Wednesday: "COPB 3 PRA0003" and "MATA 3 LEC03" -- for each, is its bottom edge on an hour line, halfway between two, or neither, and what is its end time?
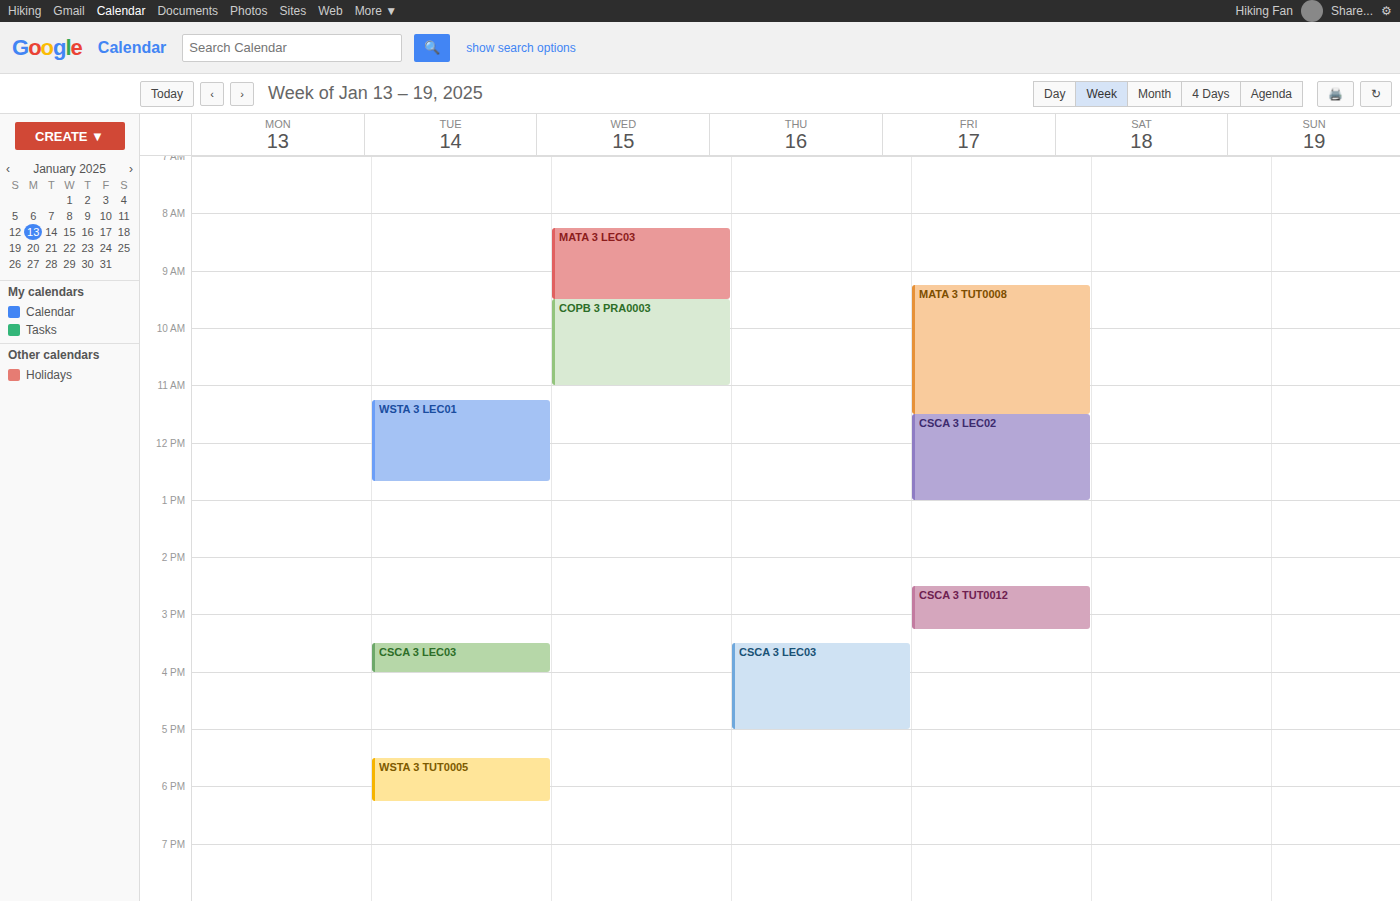
"COPB 3 PRA0003": 11:00, exactly on the 11:00 line. "MATA 3 LEC03": 09:30, halfway between the 09:00 and 10:00 lines.